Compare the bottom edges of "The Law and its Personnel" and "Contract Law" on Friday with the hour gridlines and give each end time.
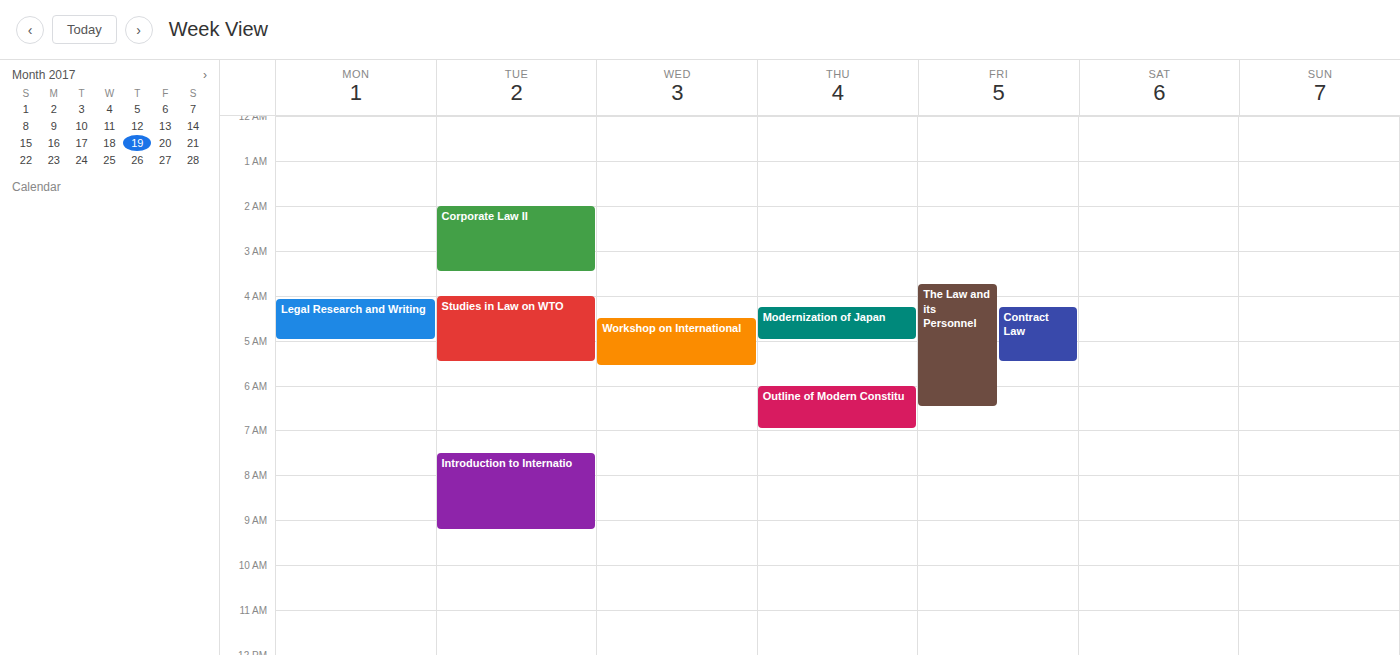
"The Law and its Personnel": 6:30 AM, halfway between the 6 AM and 7 AM lines. "Contract Law": 5:30 AM, halfway between the 5 AM and 6 AM lines.